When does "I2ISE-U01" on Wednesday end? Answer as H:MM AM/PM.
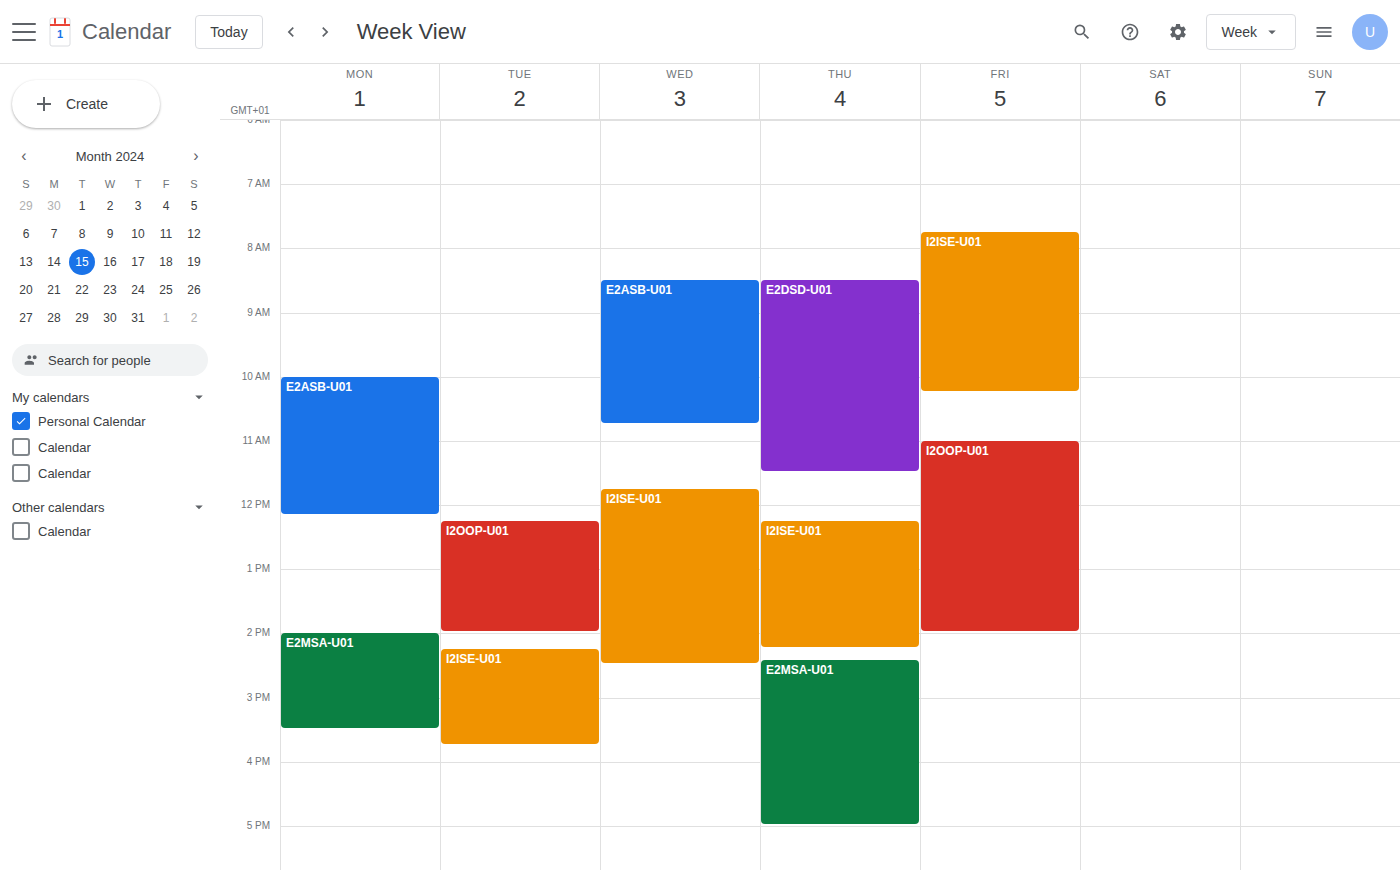
2:30 PM